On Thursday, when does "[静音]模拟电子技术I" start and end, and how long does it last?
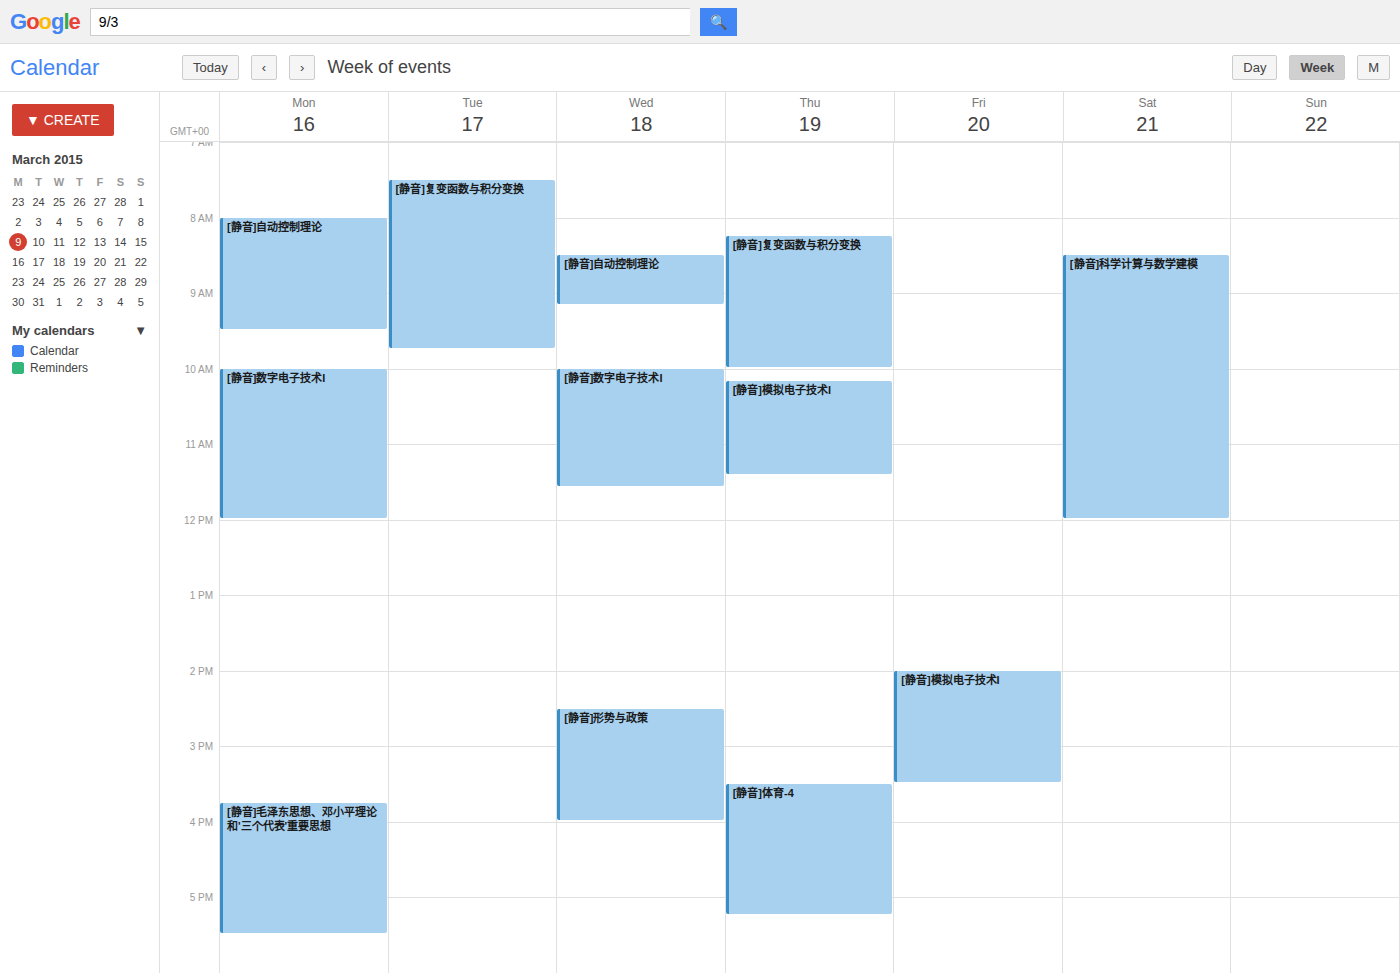
10:10 AM to 11:25 AM, 1 hour 15 minutes